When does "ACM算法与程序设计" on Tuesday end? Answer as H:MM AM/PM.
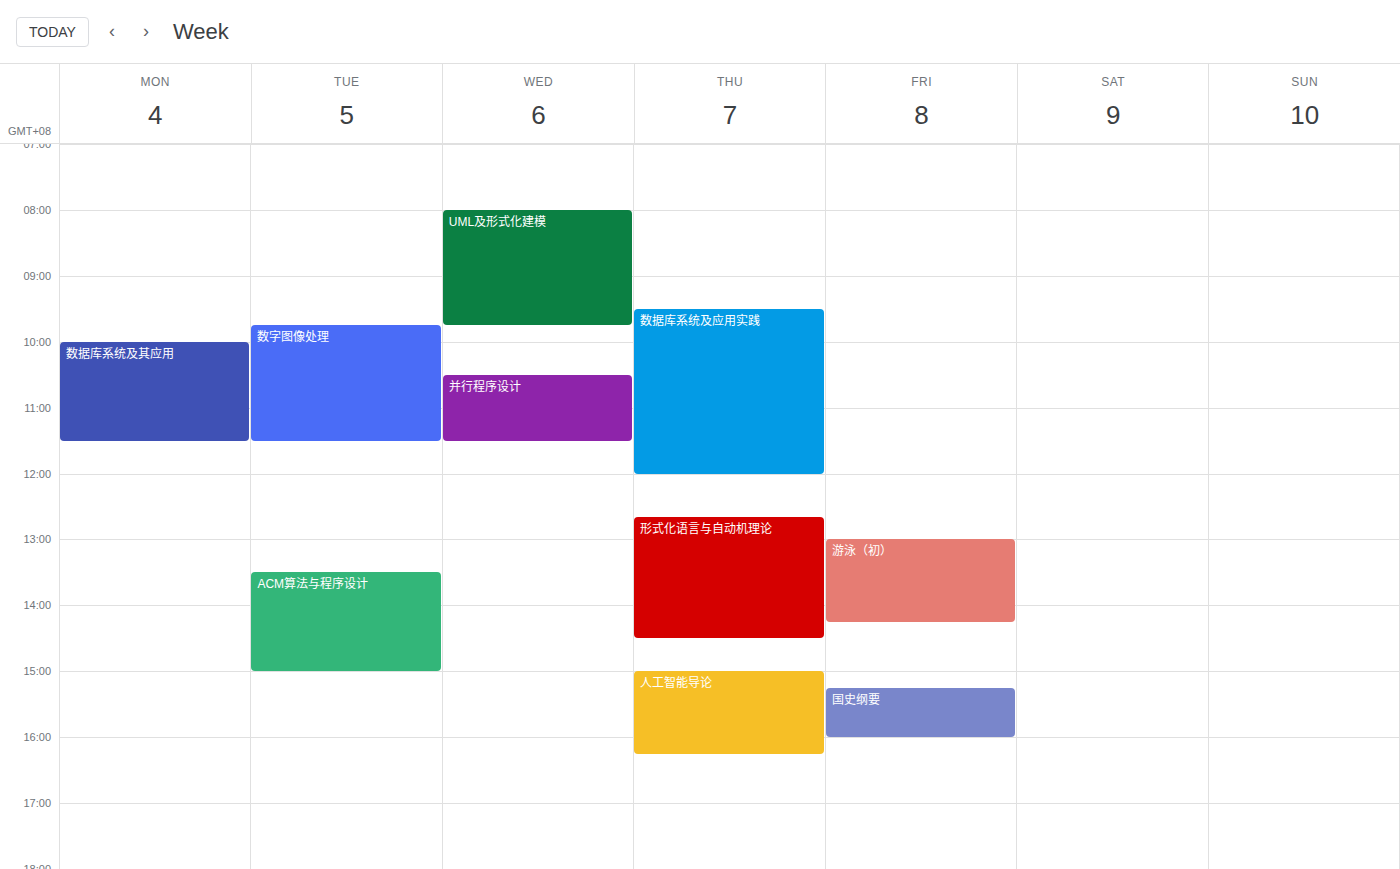
3:00 PM